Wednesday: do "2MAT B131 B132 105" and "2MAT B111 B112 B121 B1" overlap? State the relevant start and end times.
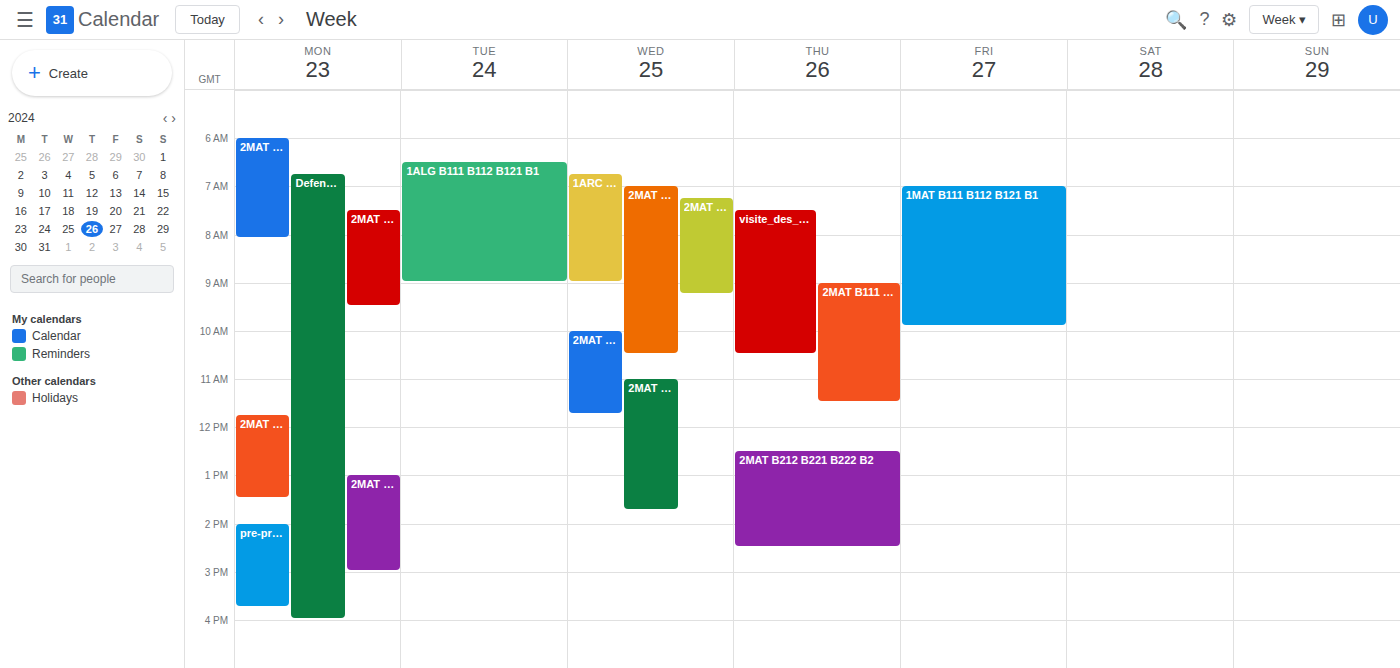
"2MAT B131 B132 105" runs 07:15 to 09:15, inside "2MAT B111 B112 B121 B1" -- they overlap.